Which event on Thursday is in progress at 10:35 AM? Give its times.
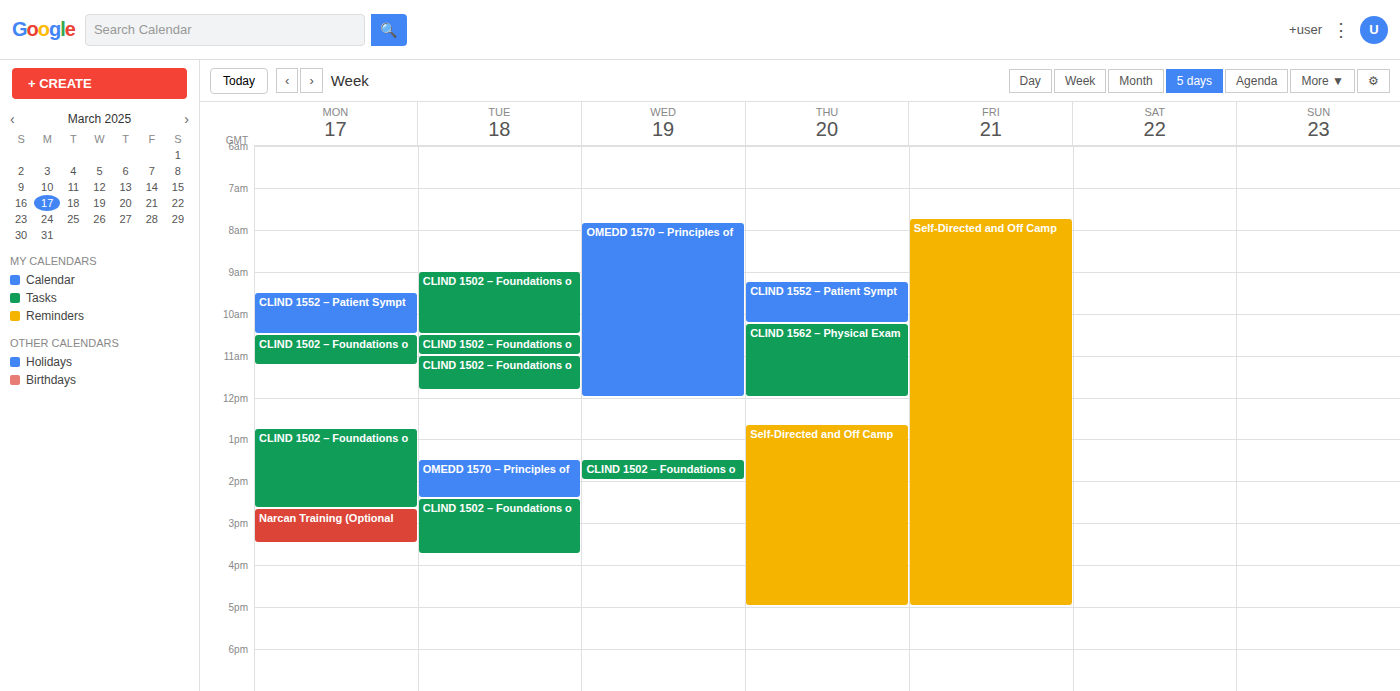
"CLIND 1562 – Physical Exam", 10:15 AM to 12:00 PM